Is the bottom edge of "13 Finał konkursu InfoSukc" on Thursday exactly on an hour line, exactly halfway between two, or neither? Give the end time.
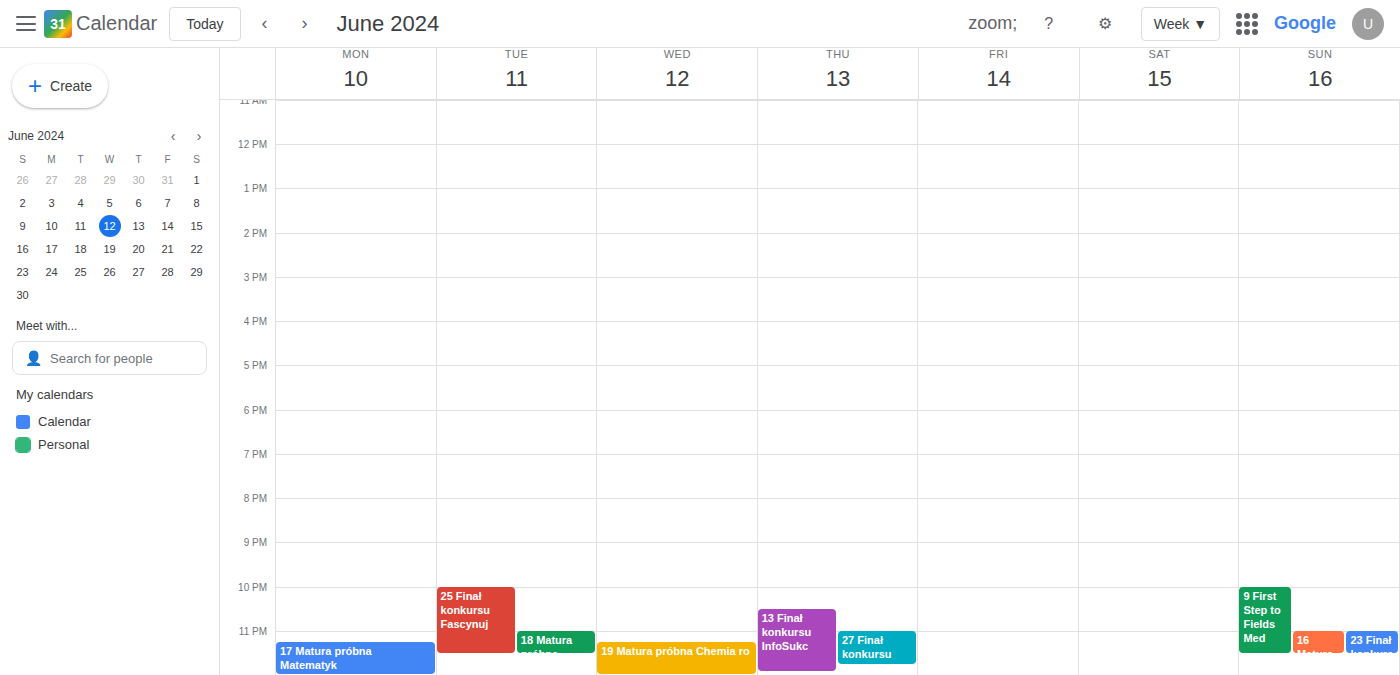
11:55 PM -- neither: 55 minutes below the 11 PM line and 5 minutes above the 12 AM line.